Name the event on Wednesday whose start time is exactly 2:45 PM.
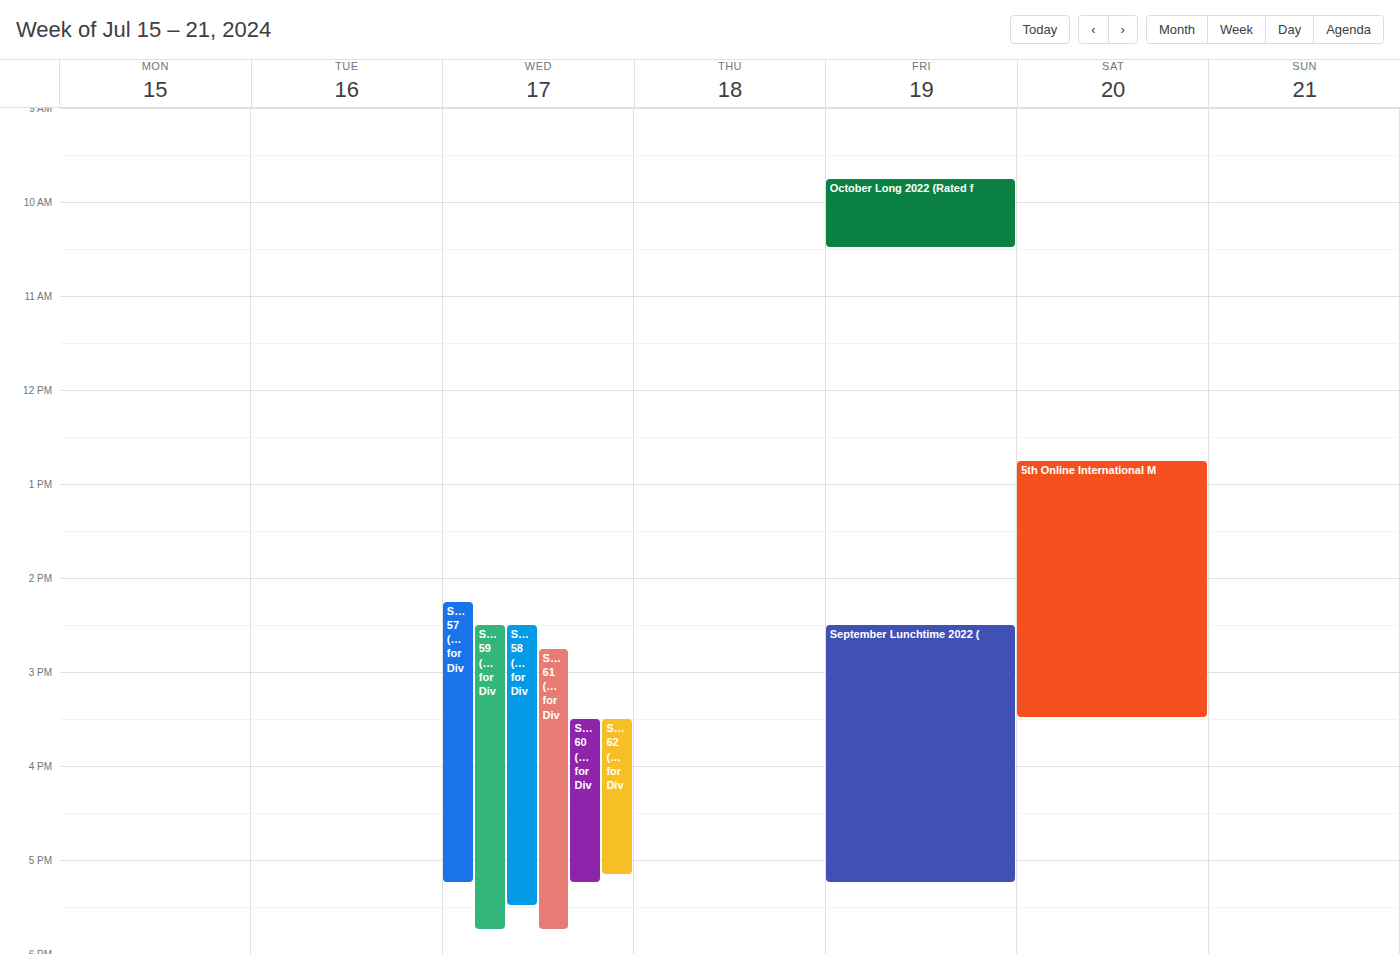
"Starters 61 (Rated for Div"